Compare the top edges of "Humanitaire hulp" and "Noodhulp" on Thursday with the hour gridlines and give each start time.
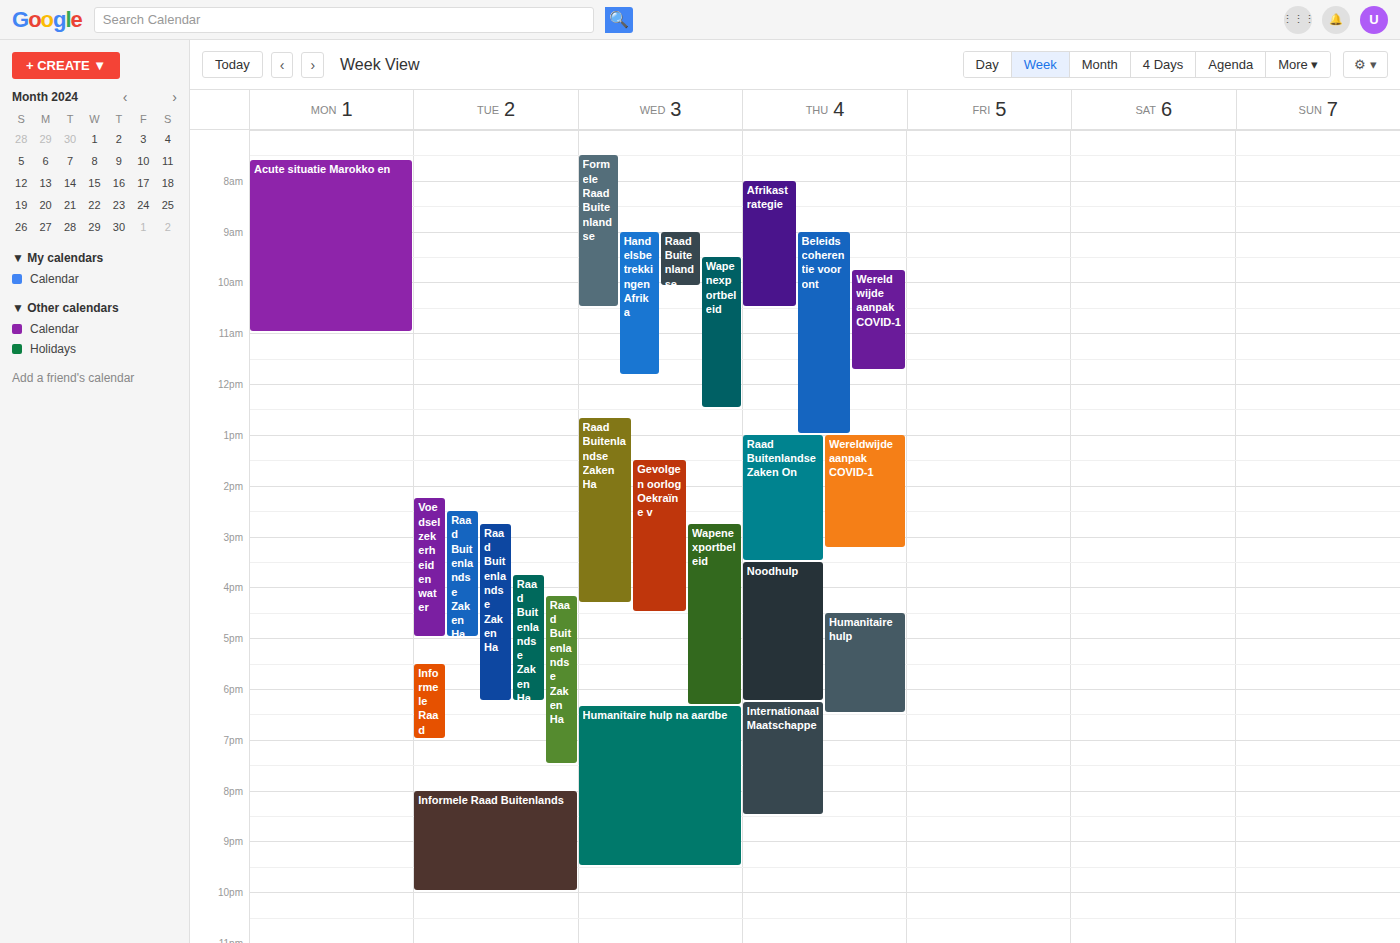
"Humanitaire hulp": 4:30 PM, halfway between the 4 PM and 5 PM lines. "Noodhulp": 3:30 PM, halfway between the 3 PM and 4 PM lines.